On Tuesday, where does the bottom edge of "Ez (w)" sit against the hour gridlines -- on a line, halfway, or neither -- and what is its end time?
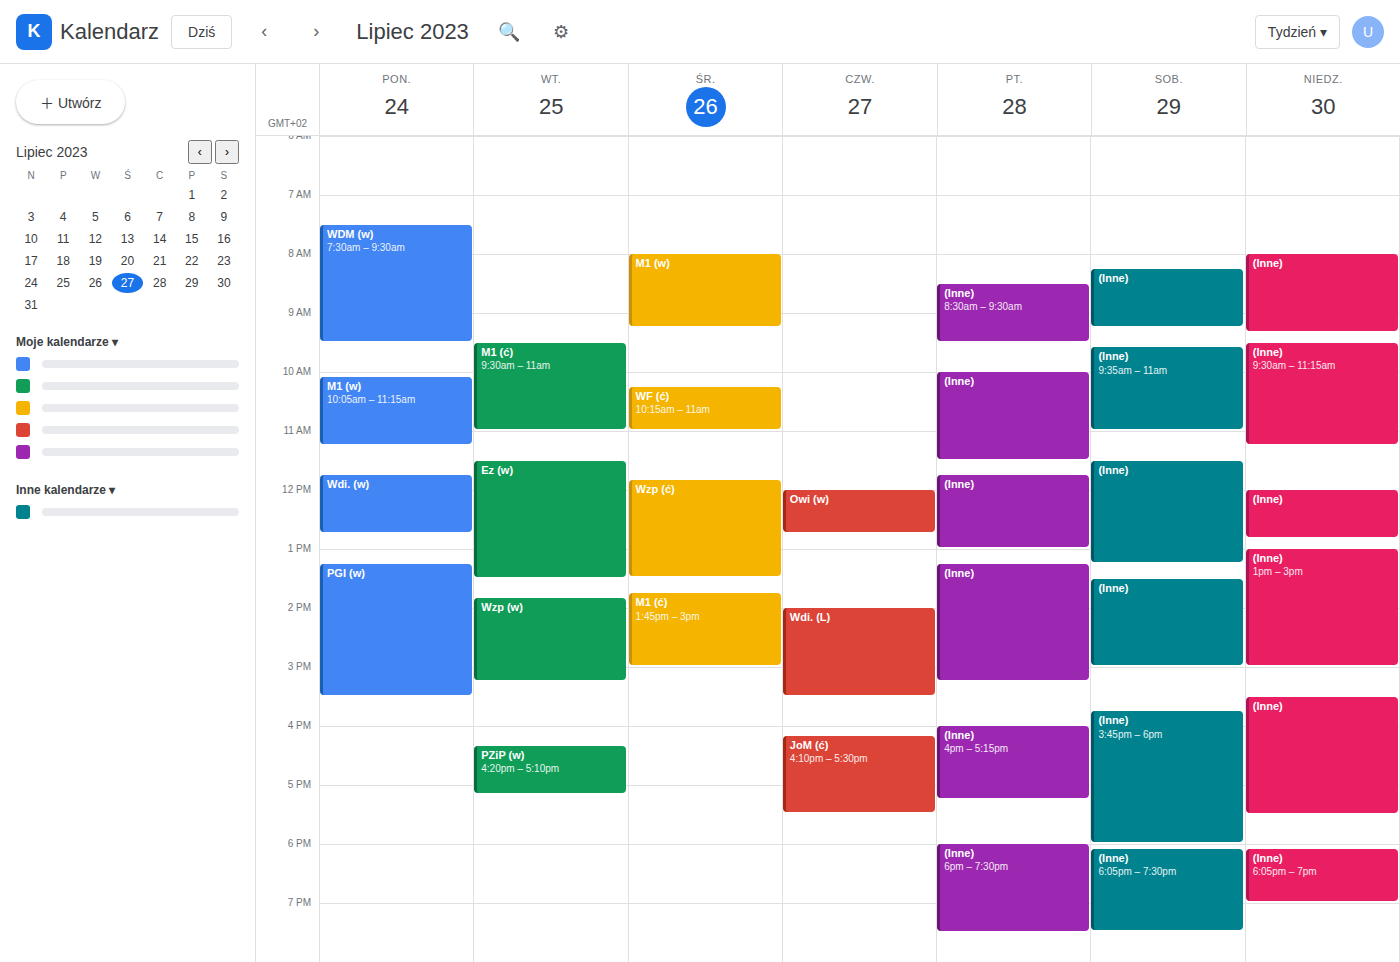
1:30 PM -- halfway between the 1 PM and 2 PM lines.